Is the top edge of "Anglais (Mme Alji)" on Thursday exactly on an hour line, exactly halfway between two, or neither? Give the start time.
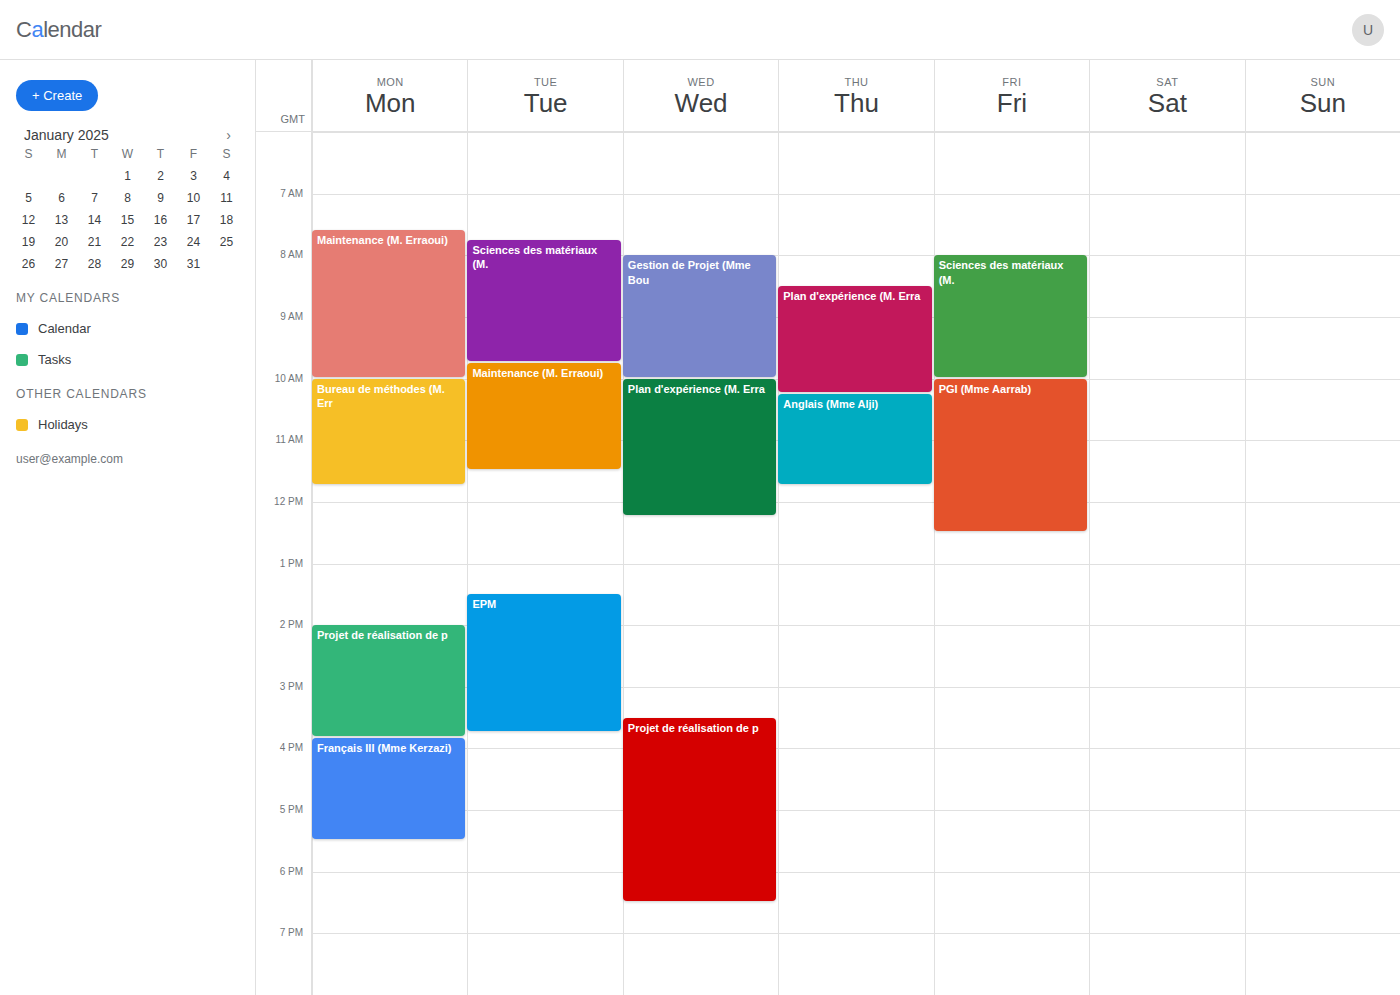
10:15 AM -- neither: a quarter of the way from the 10 AM line to the 11 AM line.